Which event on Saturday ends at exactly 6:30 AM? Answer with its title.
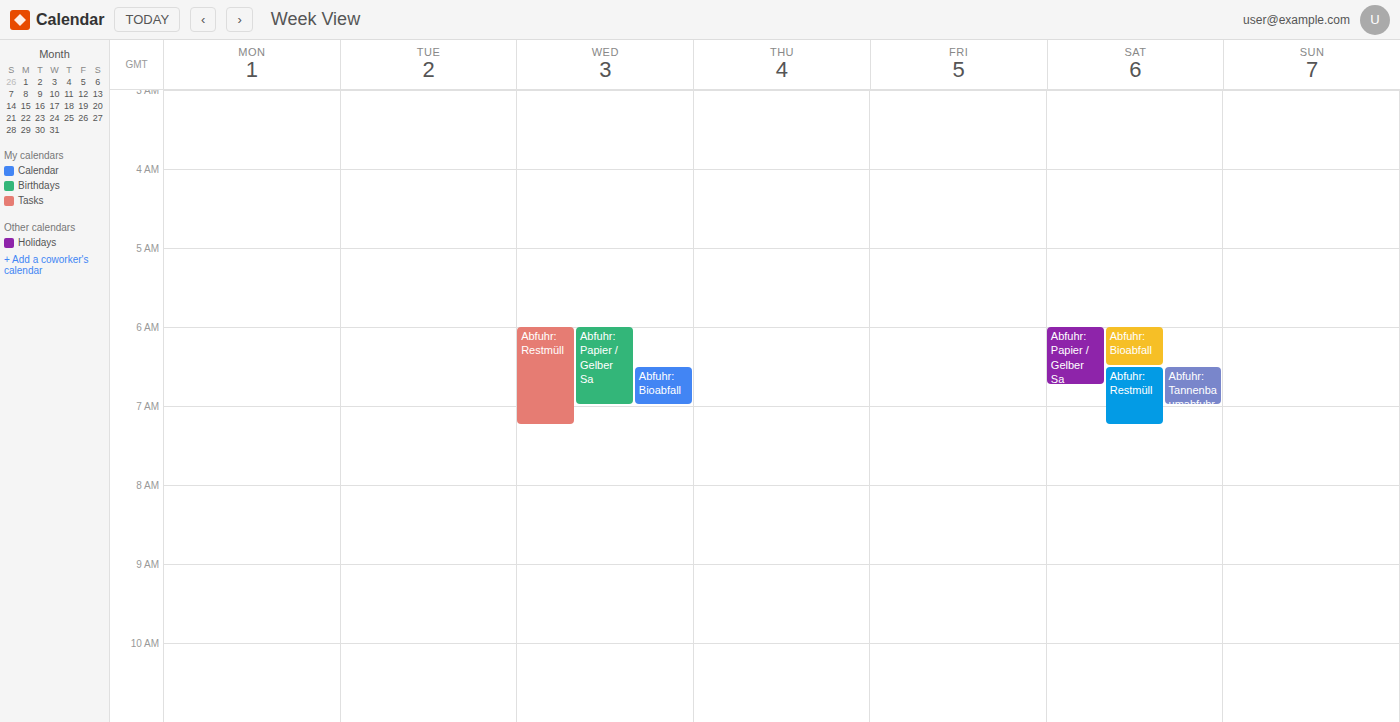
"Abfuhr: Bioabfall"